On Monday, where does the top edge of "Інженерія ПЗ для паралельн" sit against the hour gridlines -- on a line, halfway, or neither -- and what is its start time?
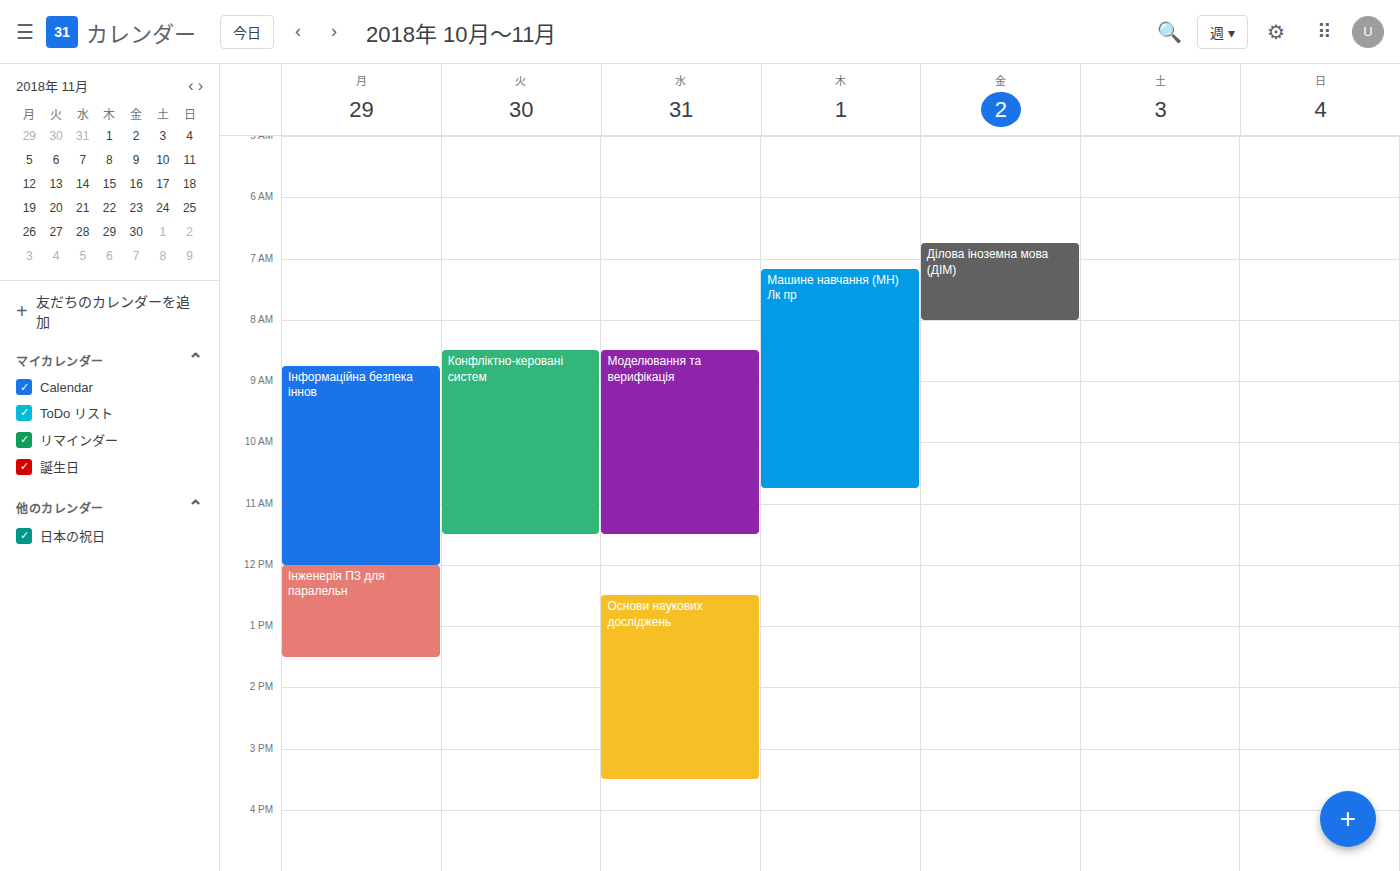
12:00 -- exactly on the 12:00 line.